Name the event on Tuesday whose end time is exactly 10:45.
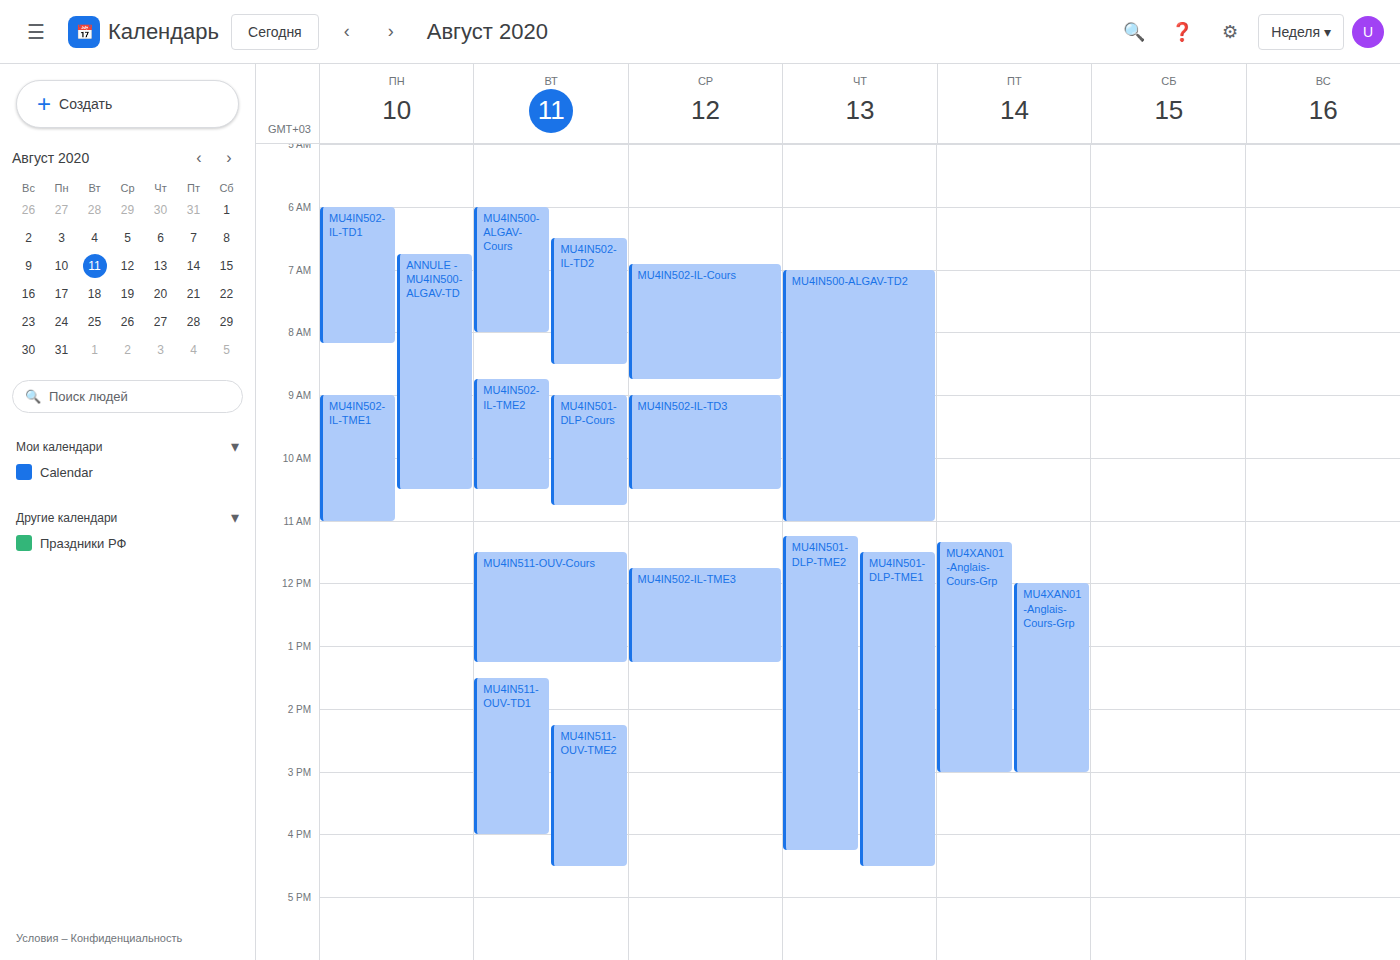
"MU4IN501-DLP-Cours"